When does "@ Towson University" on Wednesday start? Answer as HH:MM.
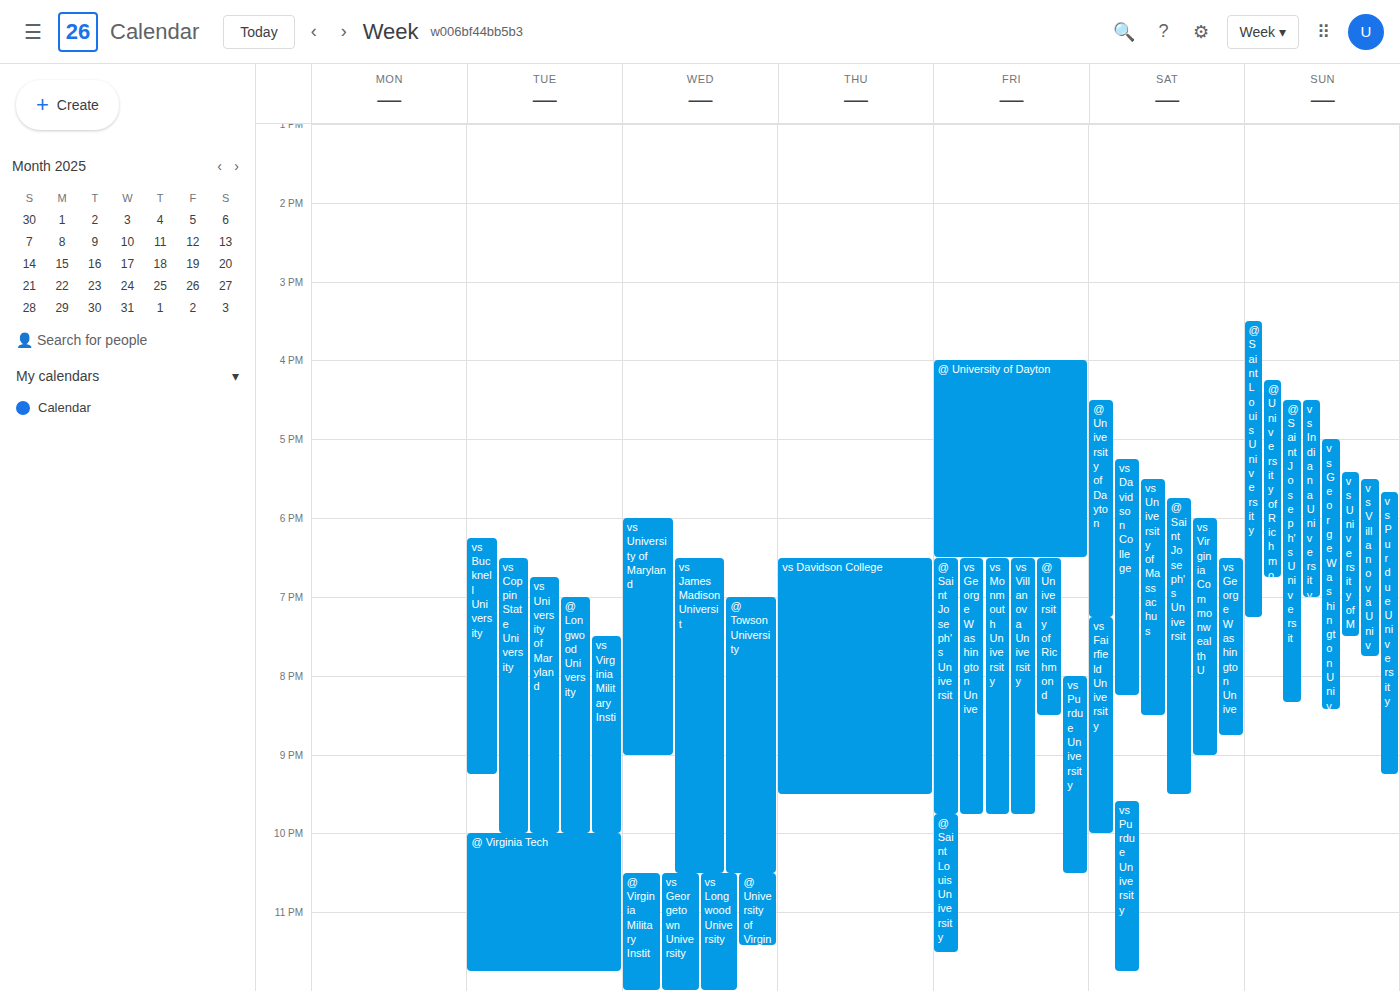
19:00